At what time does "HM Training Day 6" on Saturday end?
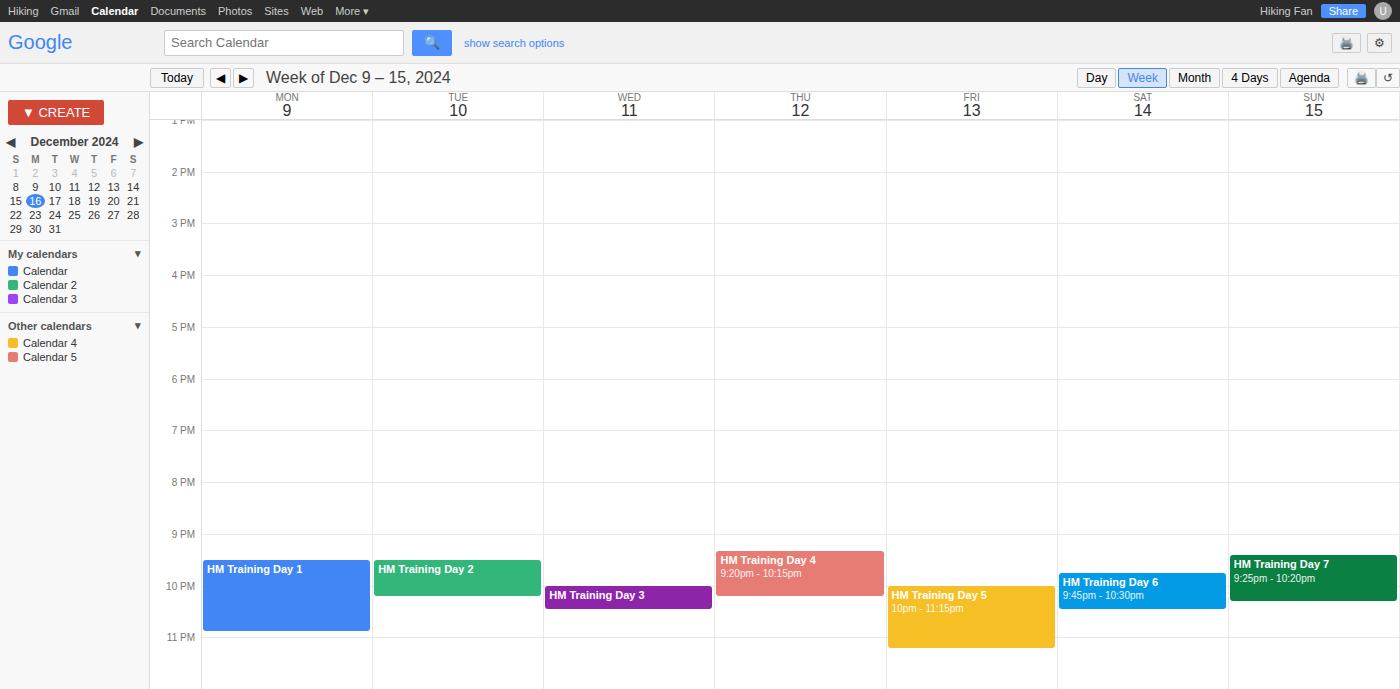
10:30 PM